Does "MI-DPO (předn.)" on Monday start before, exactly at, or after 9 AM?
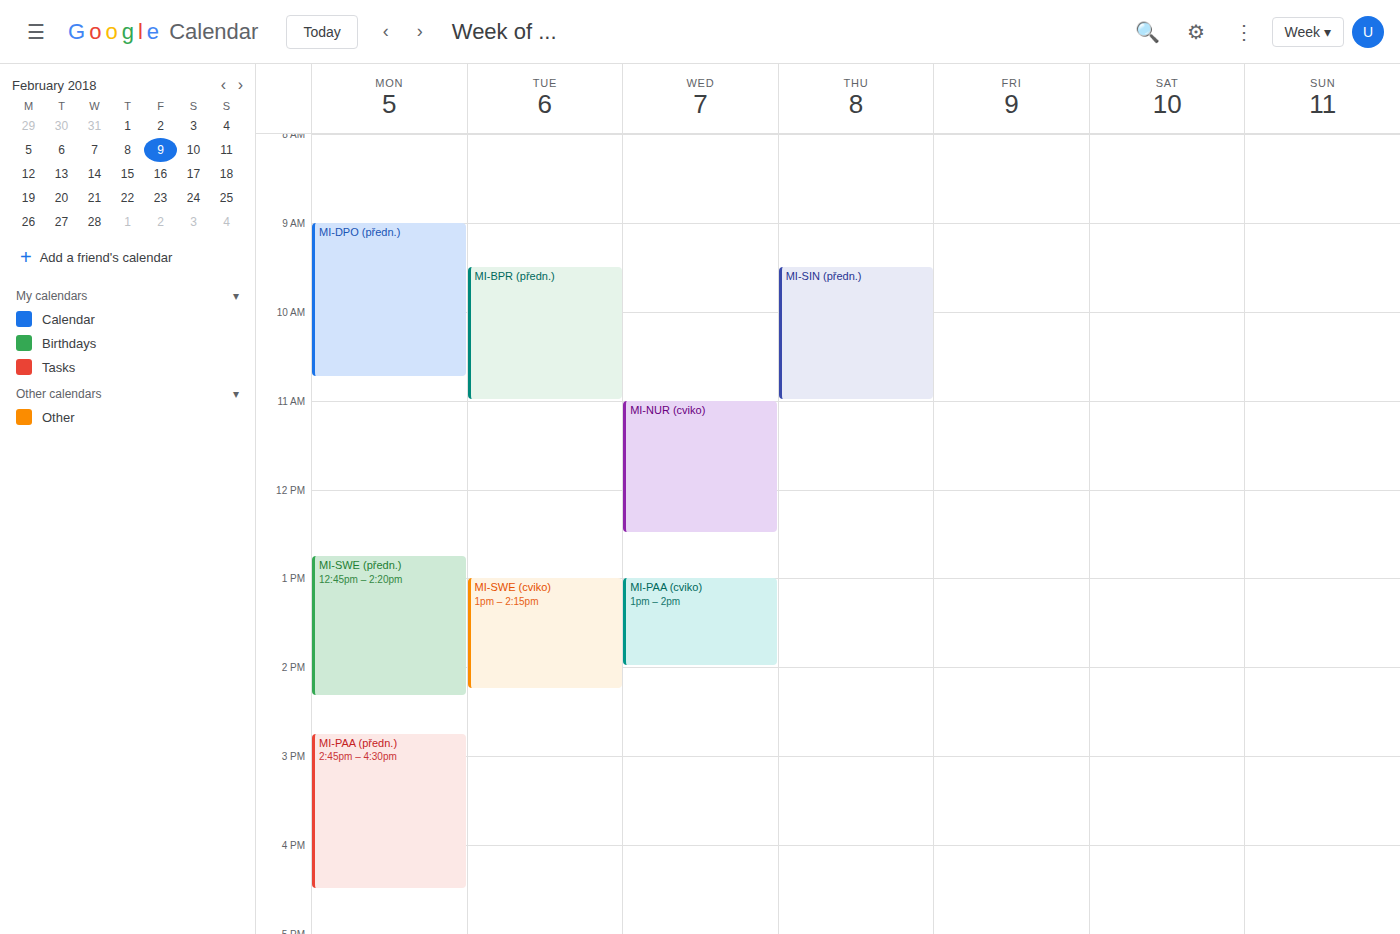
9:00 AM -- exactly at 9 AM, on the 9 AM line.